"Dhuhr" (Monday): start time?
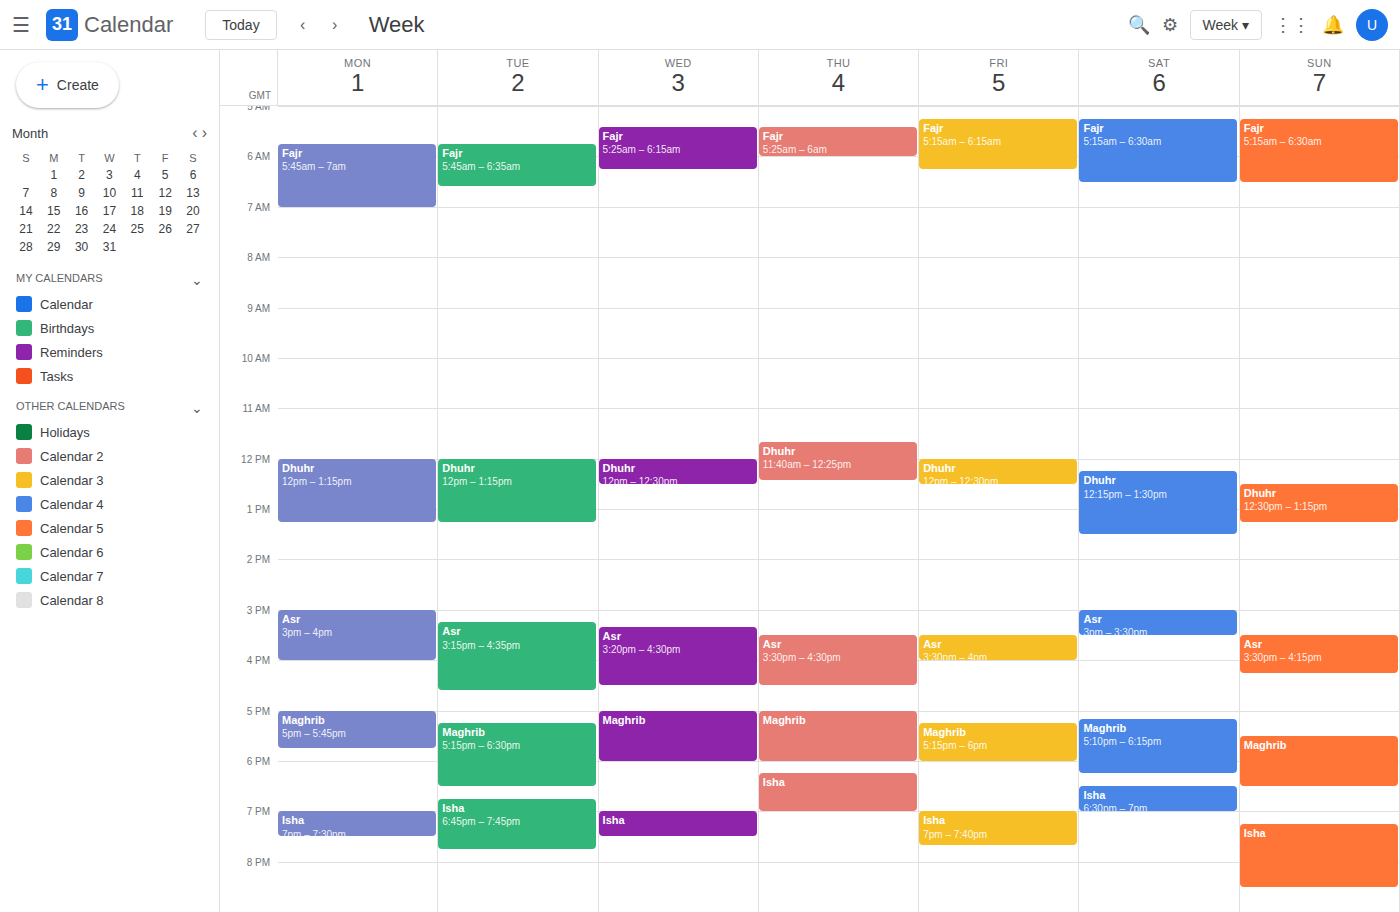
12:00 PM